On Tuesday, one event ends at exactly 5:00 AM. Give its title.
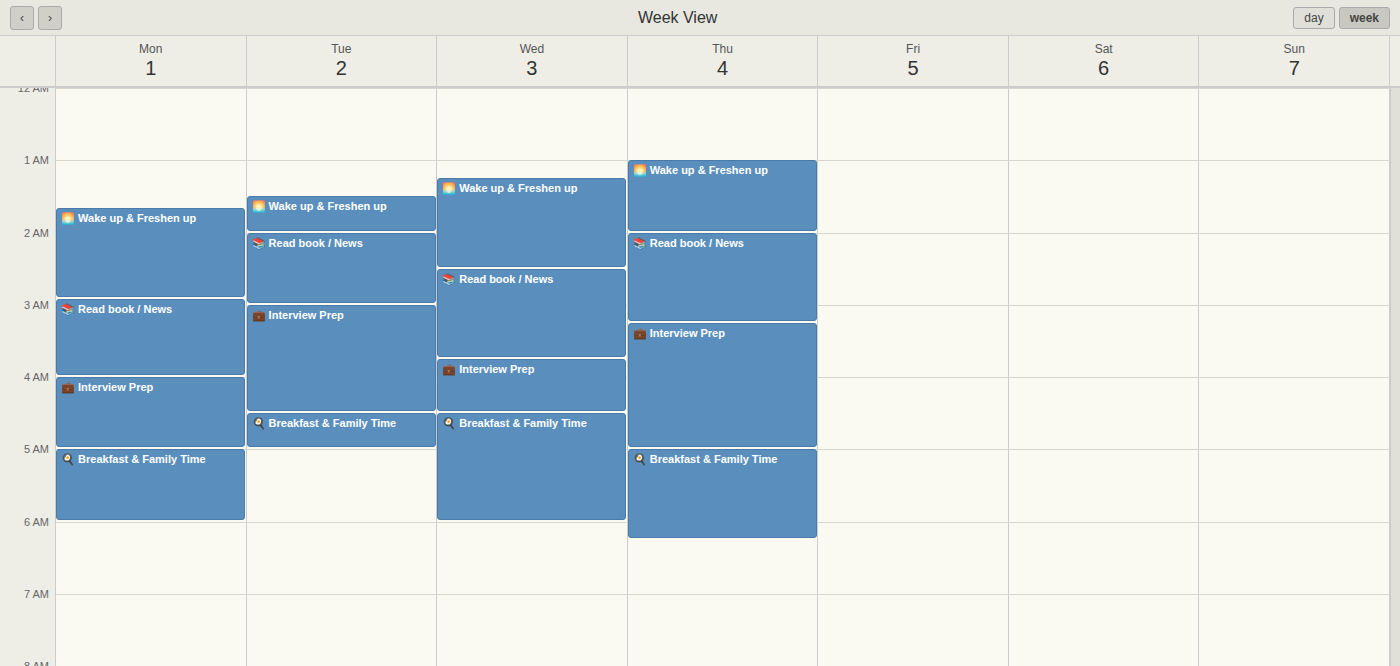
"🍳 Breakfast & Family Time"